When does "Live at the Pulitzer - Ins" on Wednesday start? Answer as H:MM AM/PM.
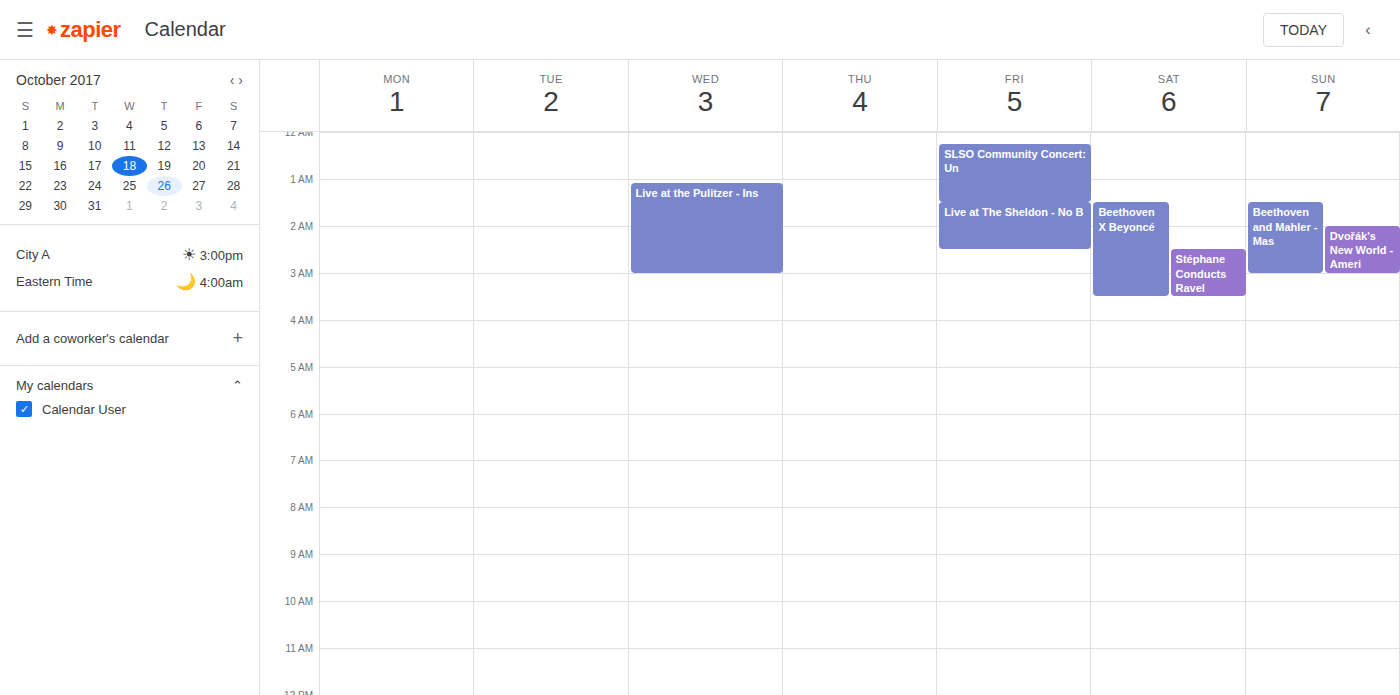
1:05 AM